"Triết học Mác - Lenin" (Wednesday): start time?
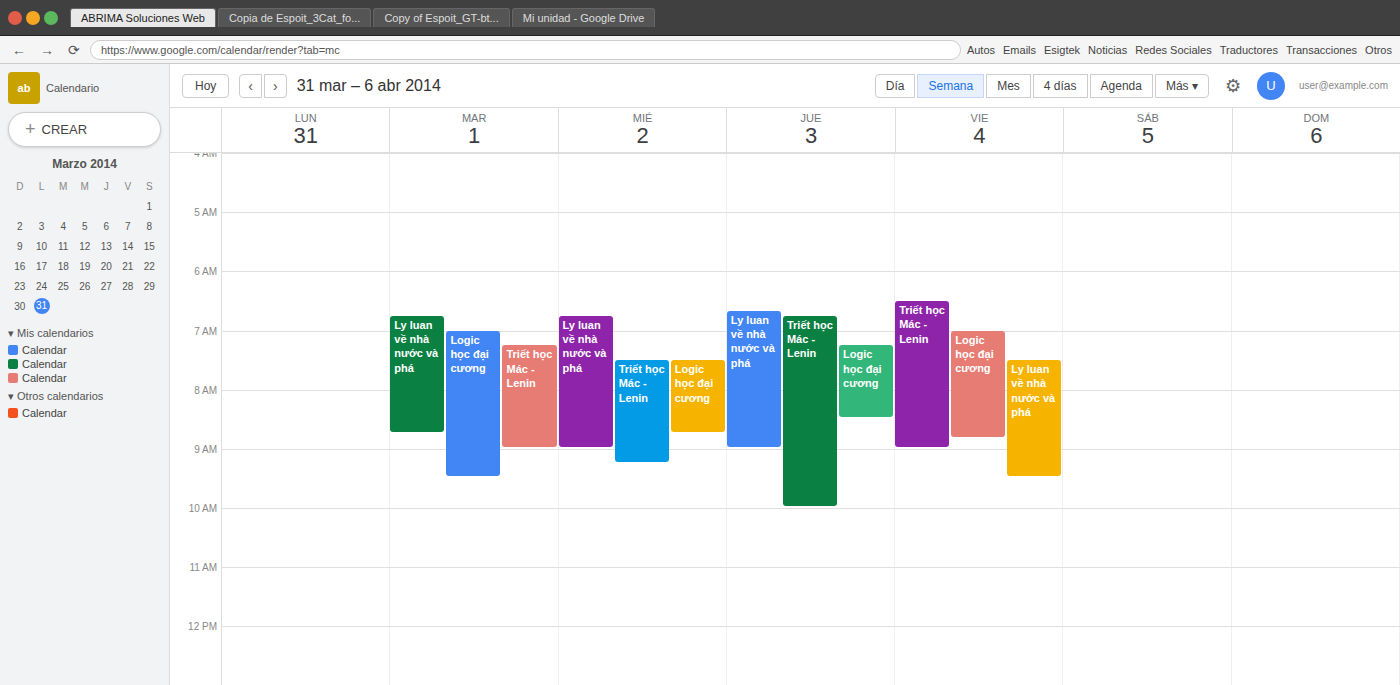
7:30 AM